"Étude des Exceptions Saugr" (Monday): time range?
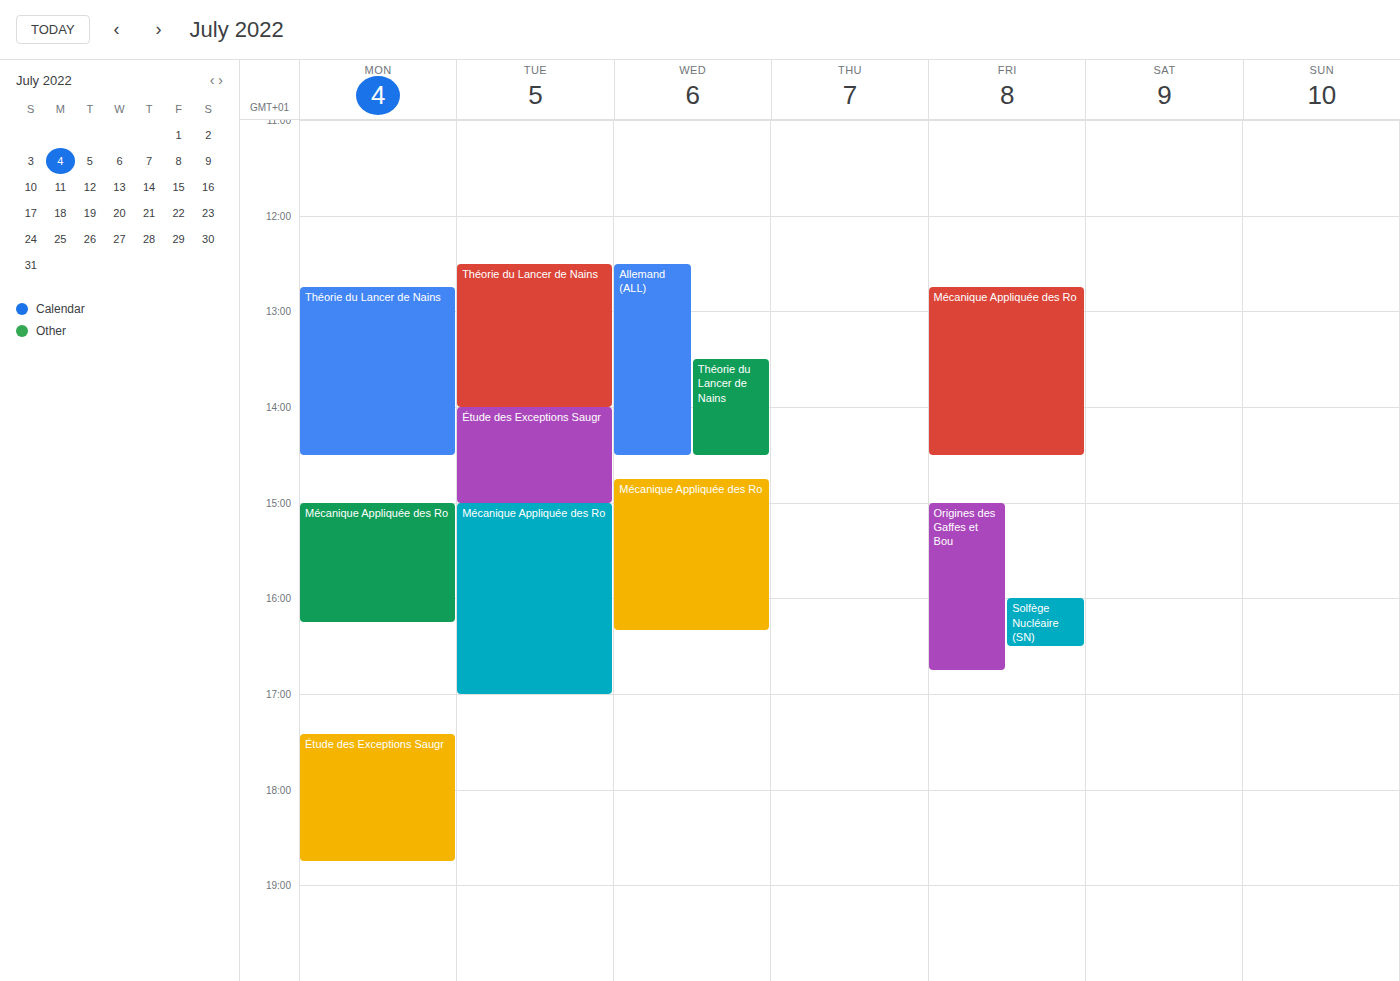
5:25 PM to 6:45 PM